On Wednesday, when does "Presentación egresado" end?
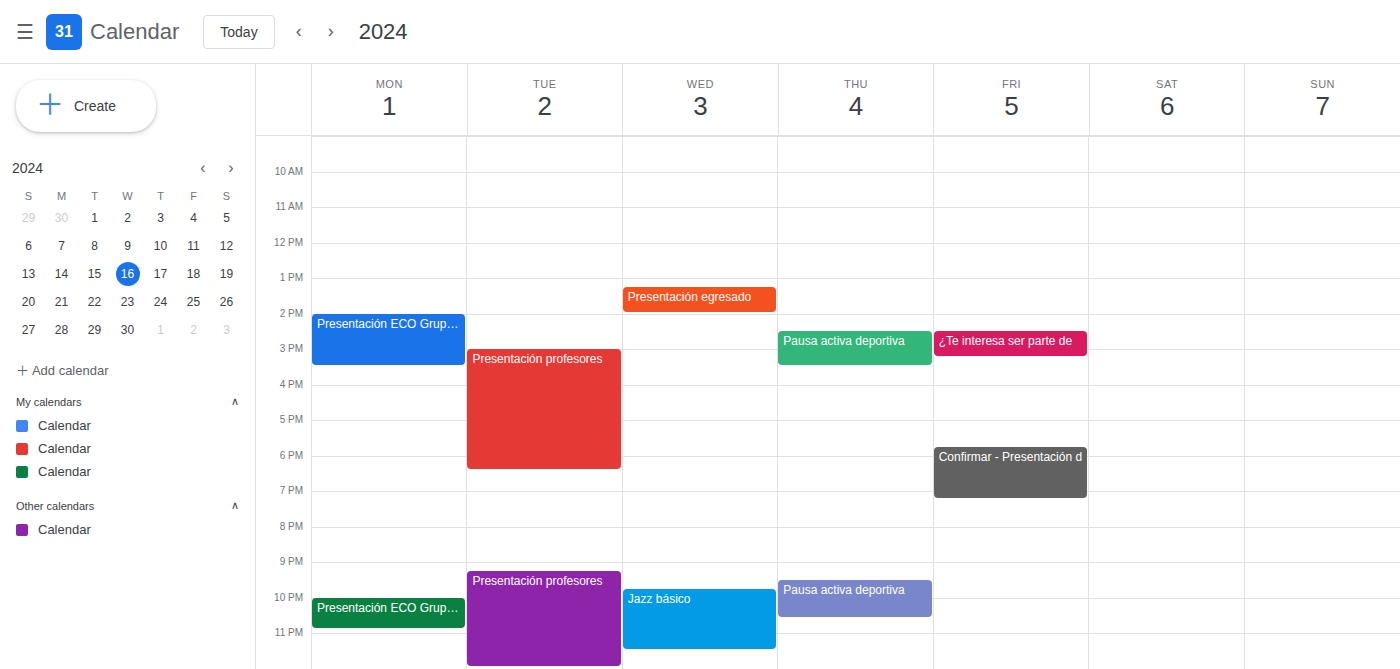
2:00 PM